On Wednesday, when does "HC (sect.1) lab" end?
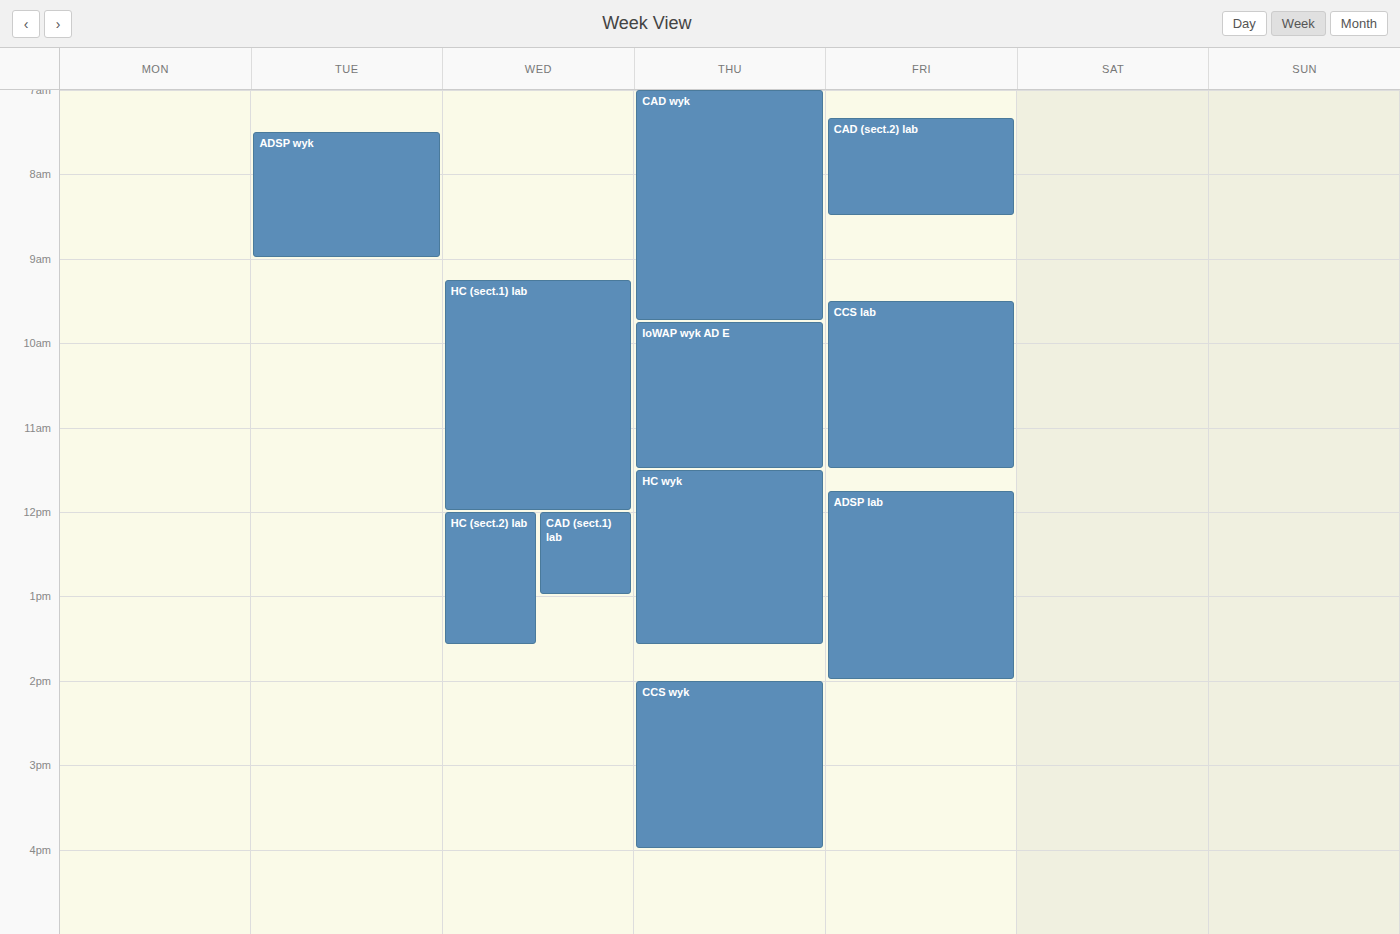
12:00 PM